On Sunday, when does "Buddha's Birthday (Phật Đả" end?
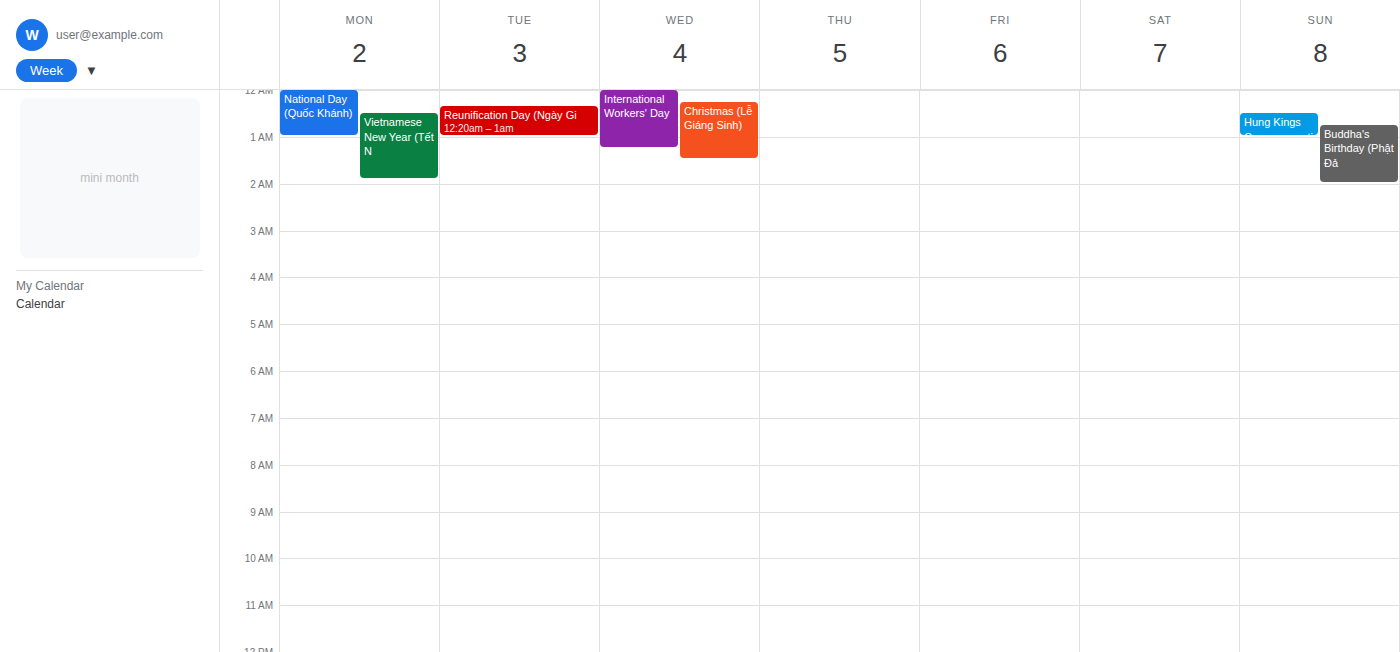
2:00 AM